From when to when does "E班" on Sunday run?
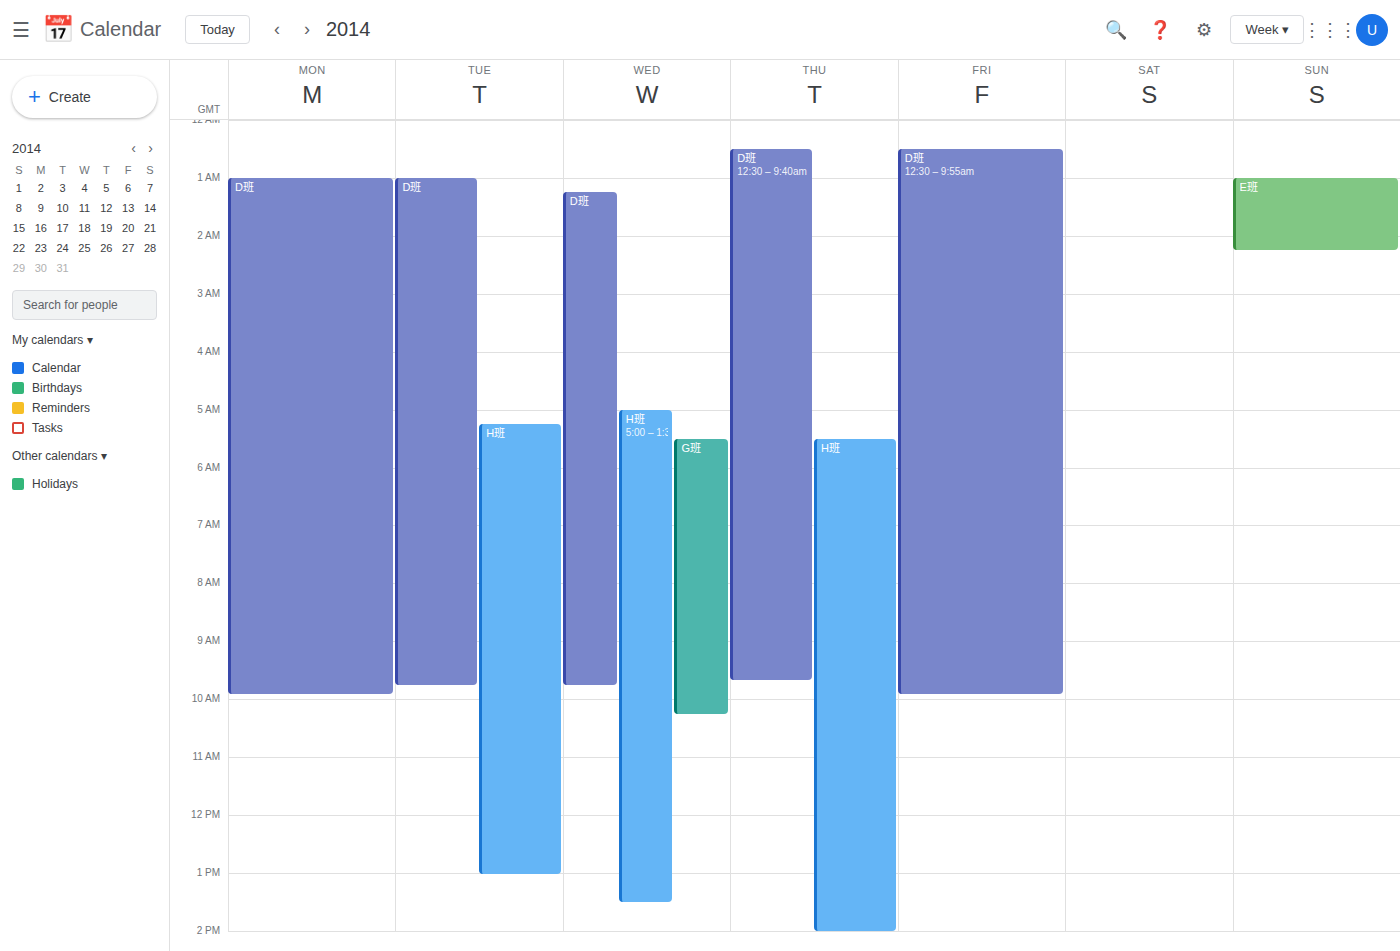
1:00 AM to 2:15 AM